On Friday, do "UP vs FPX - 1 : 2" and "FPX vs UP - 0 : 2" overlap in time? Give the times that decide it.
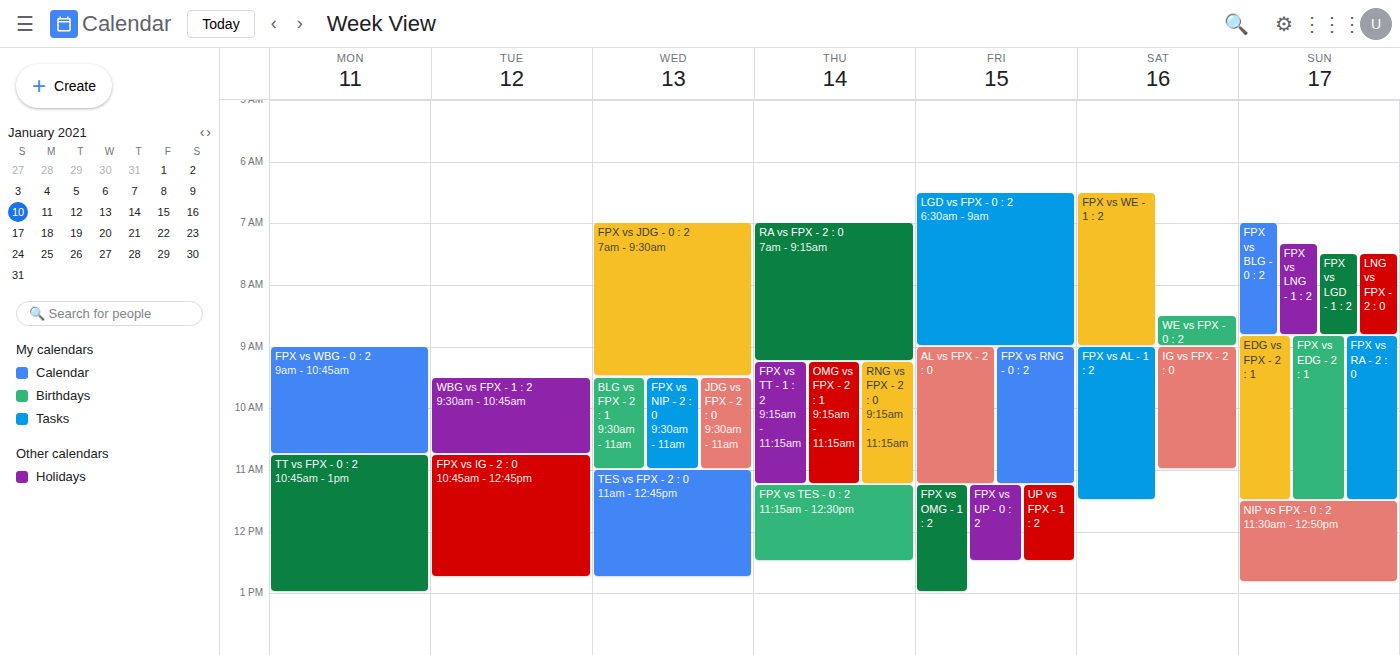
"FPX vs UP - 0 : 2" runs 11:15 AM to 12:30 PM, inside "UP vs FPX - 1 : 2" -- they overlap.